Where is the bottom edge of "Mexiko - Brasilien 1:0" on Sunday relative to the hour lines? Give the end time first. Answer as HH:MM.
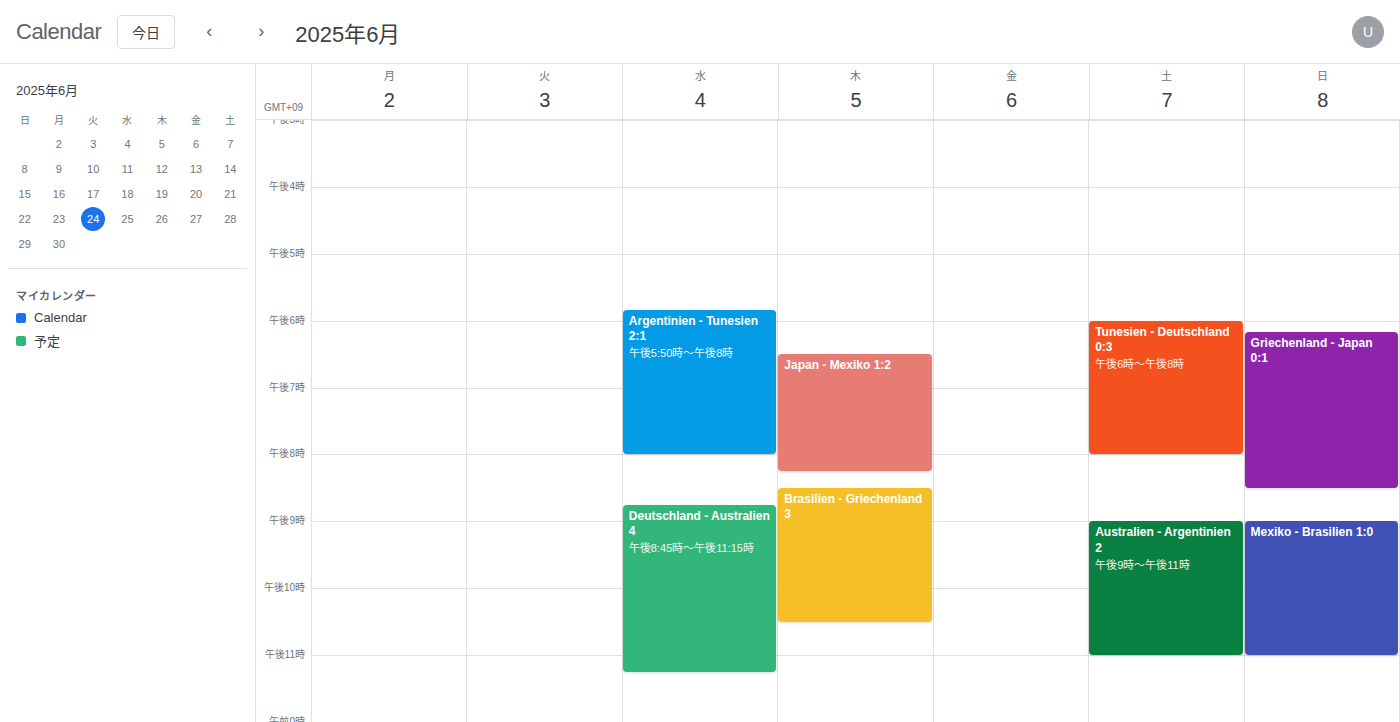
23:00 -- exactly on the 23:00 line.